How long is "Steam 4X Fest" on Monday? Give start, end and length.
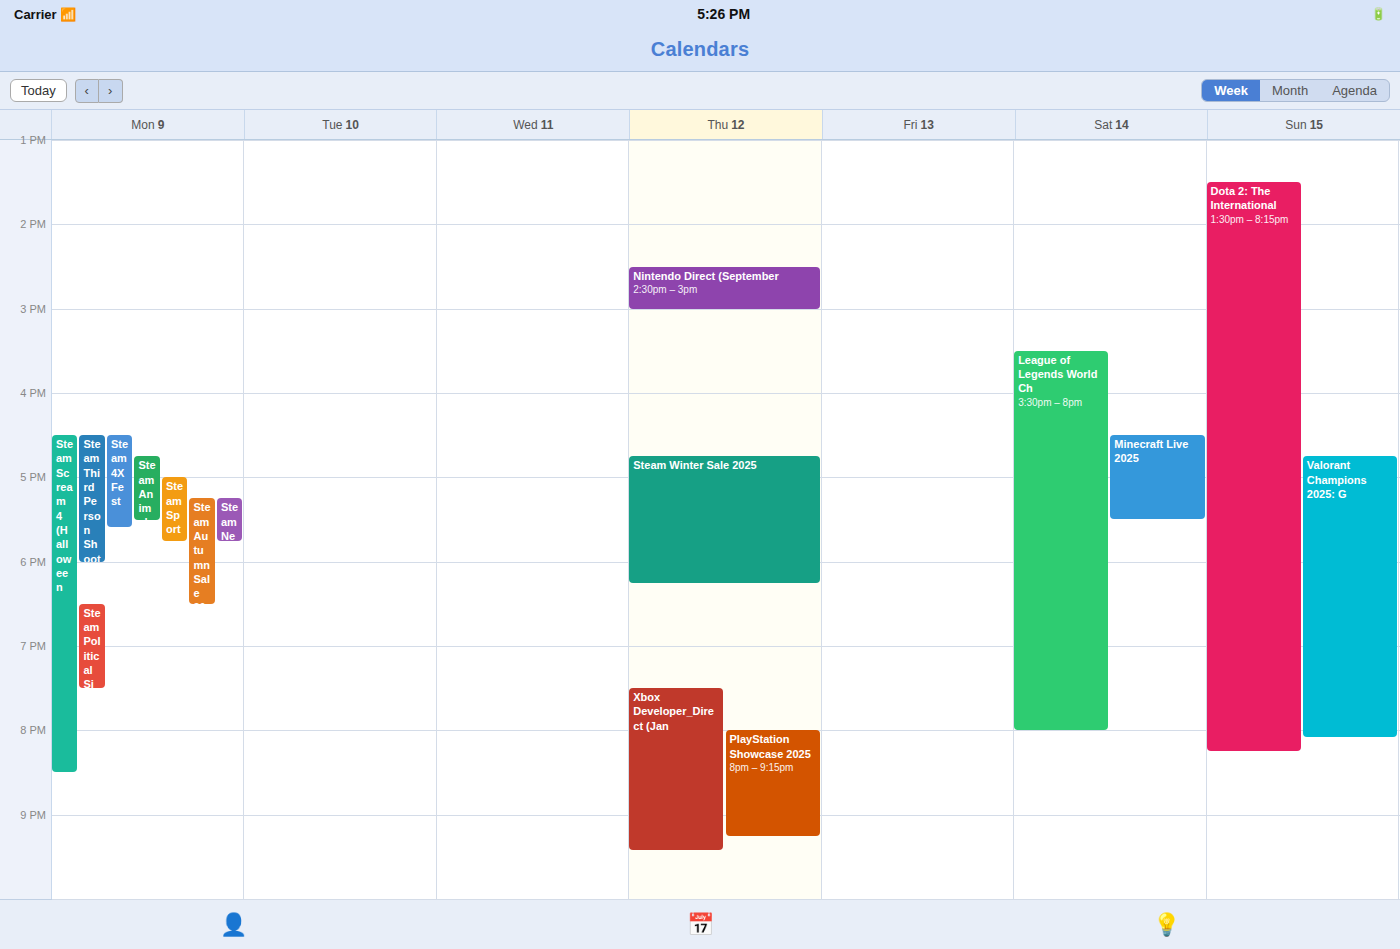
4:30 PM to 5:35 PM, 1 hour 5 minutes